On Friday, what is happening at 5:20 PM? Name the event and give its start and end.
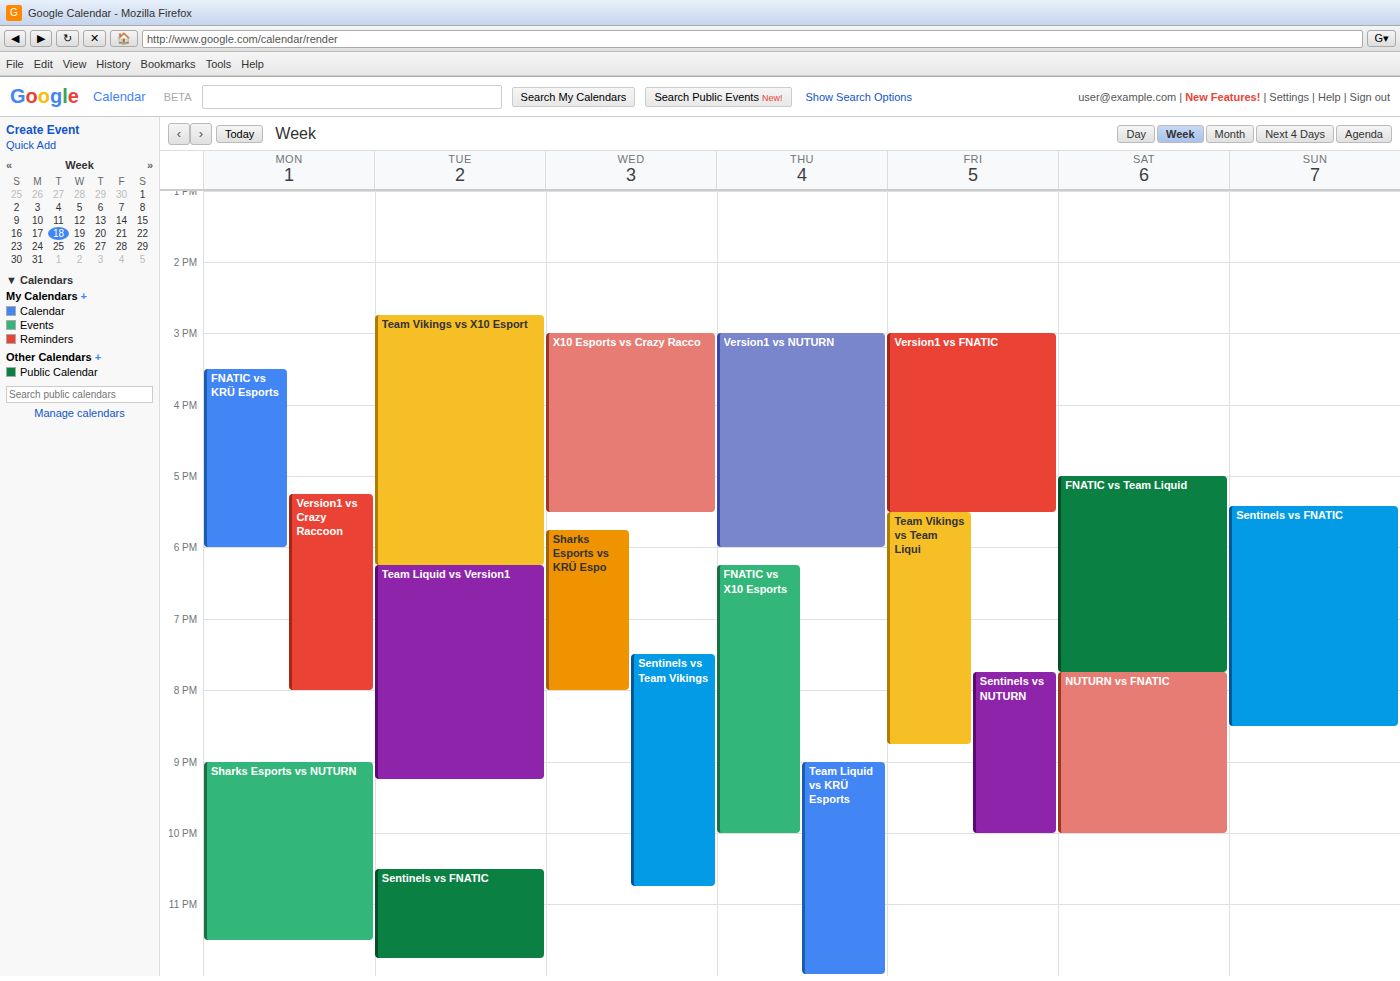
"Version1 vs FNATIC", 3:00 PM to 5:30 PM